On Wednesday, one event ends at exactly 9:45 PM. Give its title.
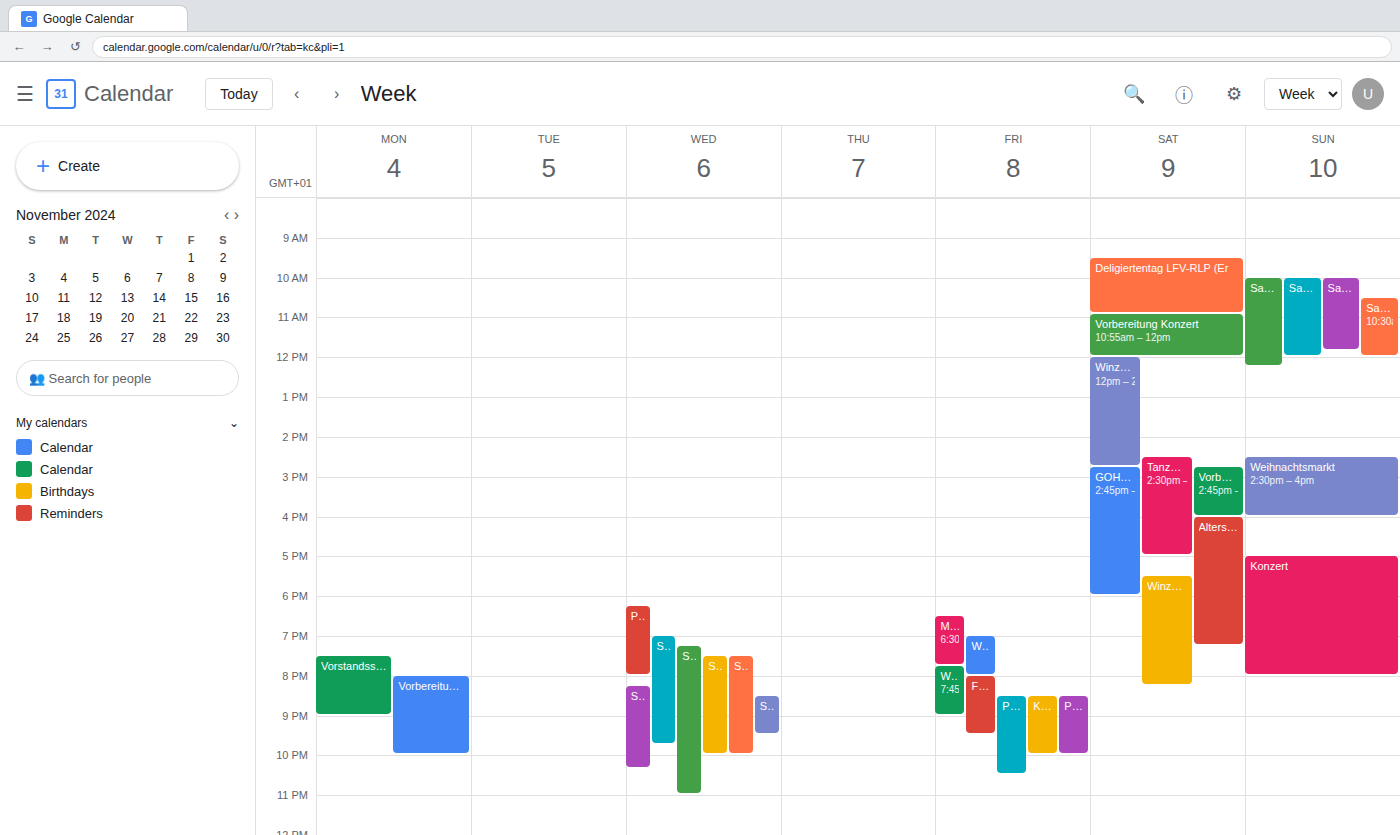
"Satzprobe Saxophone"